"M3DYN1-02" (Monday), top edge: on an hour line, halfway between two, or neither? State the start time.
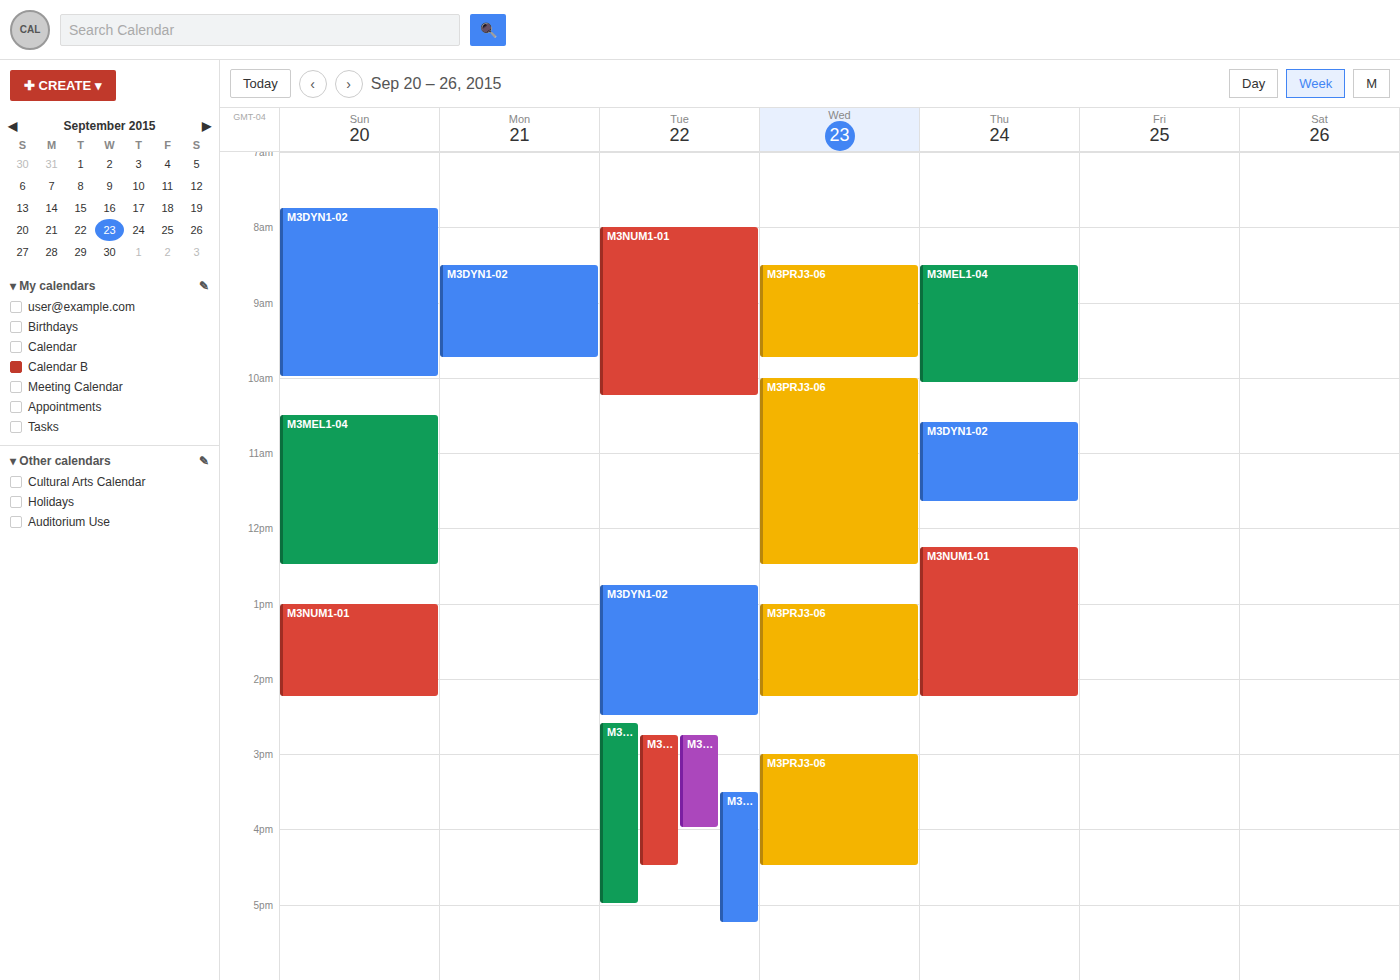
8:30 AM -- halfway between the 8 AM and 9 AM lines.